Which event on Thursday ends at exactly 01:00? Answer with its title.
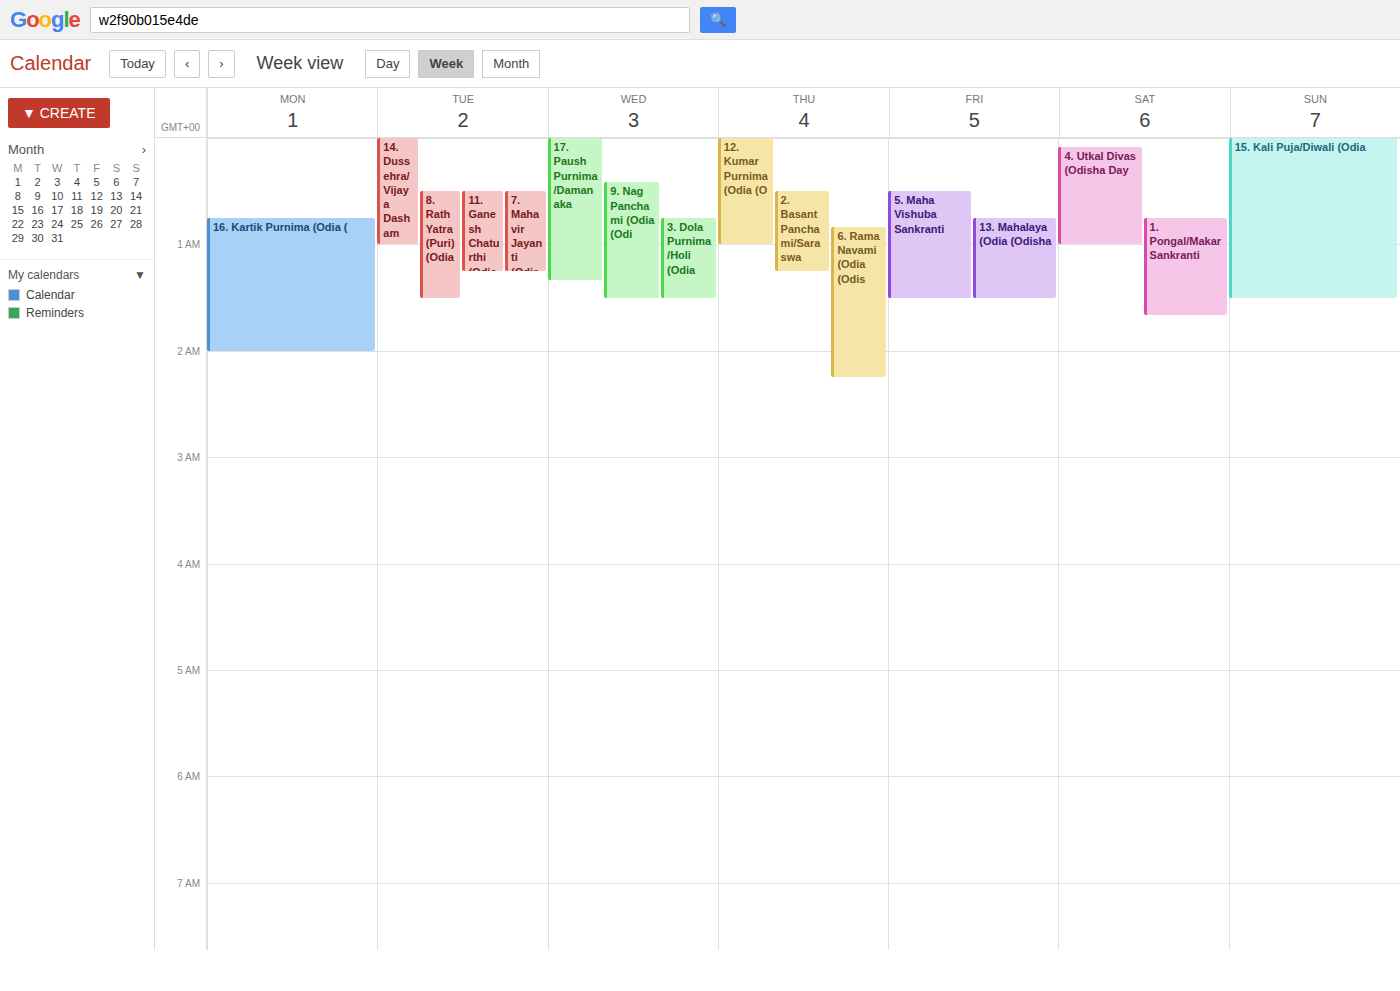
"12. Kumar Purnima (Odia (O"